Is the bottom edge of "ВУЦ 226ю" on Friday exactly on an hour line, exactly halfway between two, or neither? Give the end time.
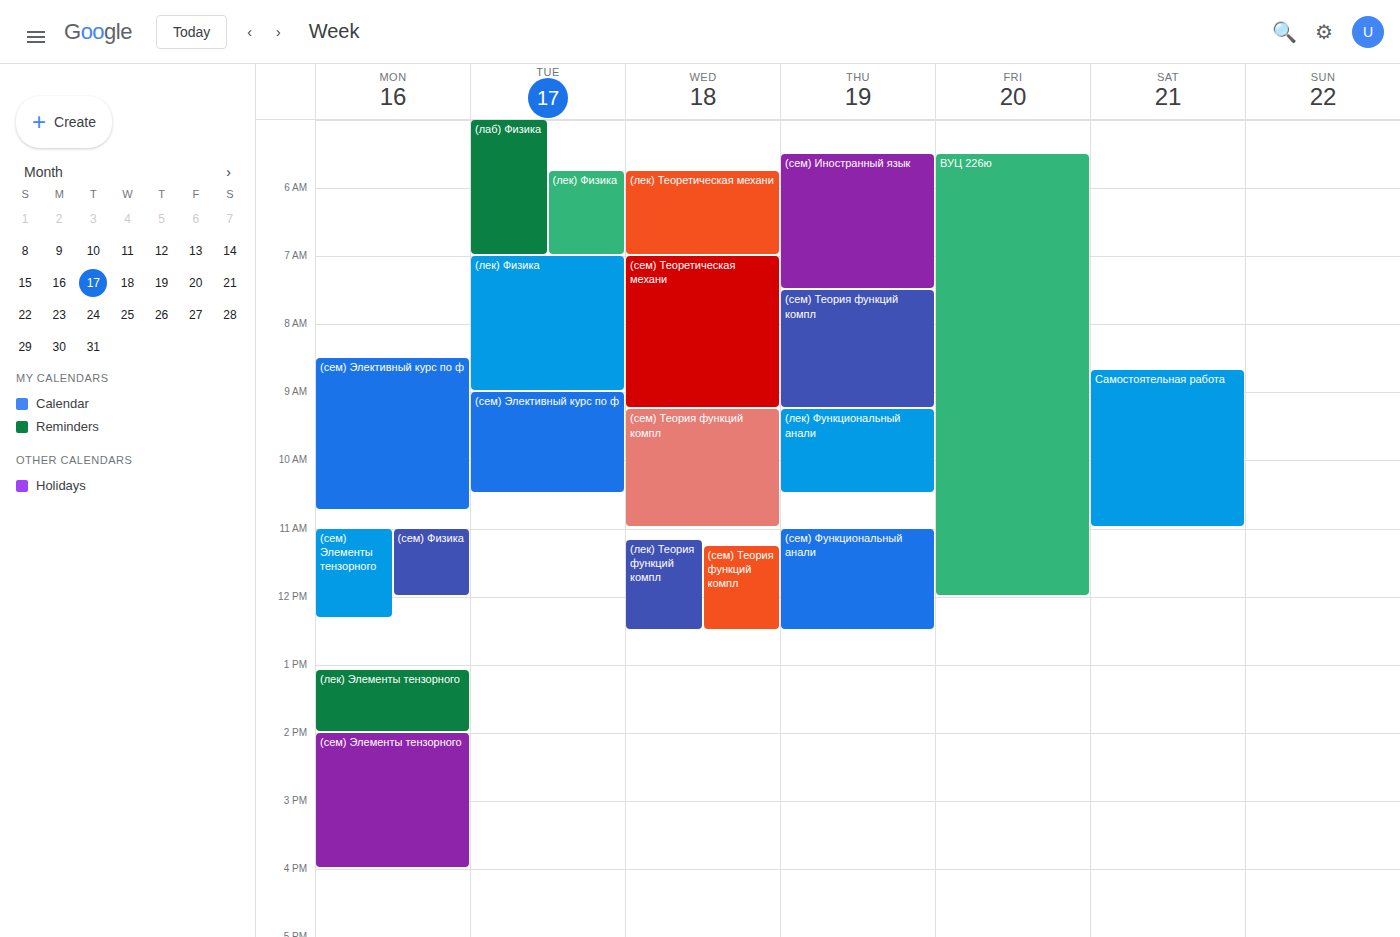
12:00 PM -- exactly on the 12 PM line.